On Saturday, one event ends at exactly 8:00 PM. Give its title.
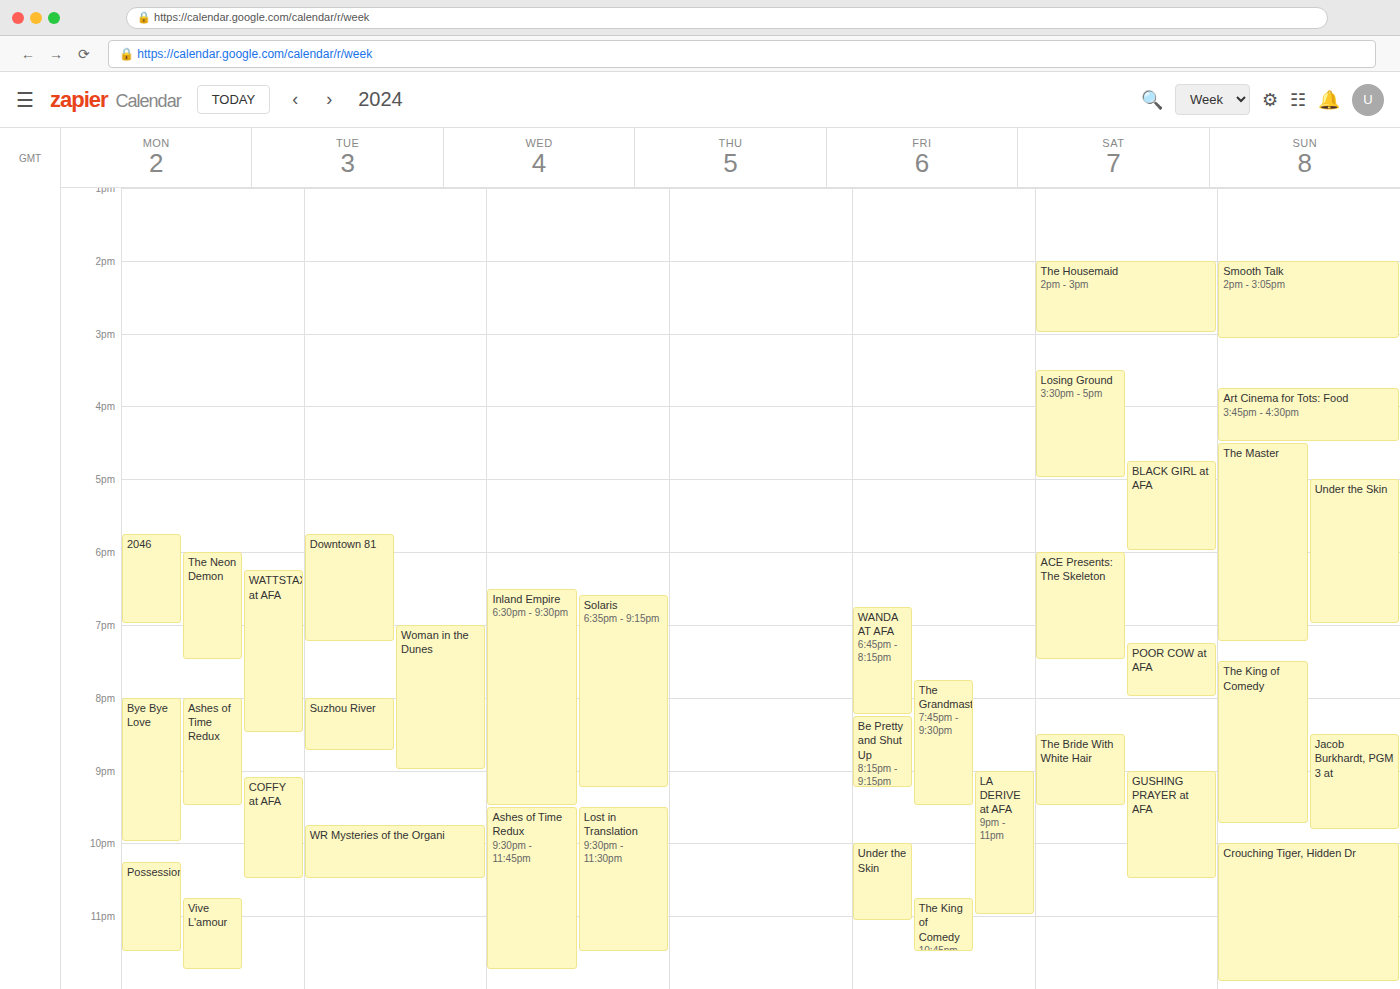
"POOR COW at AFA"